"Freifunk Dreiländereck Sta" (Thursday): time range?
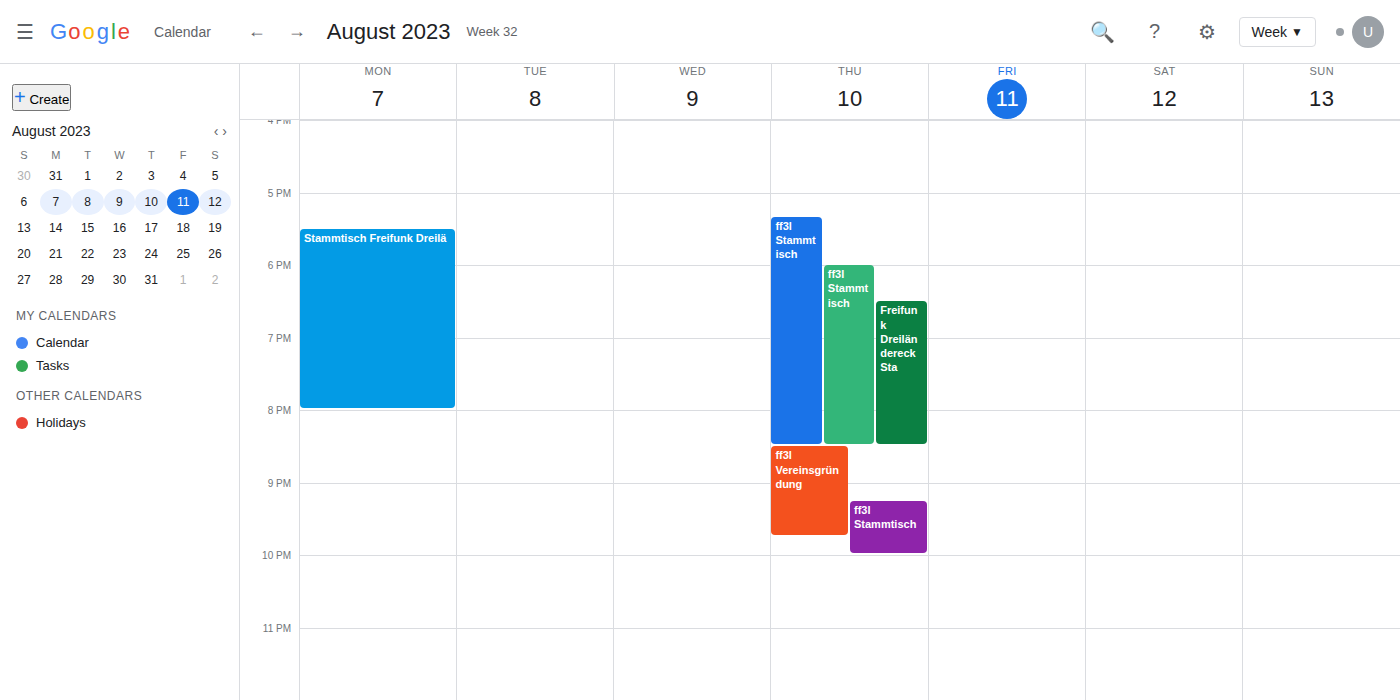
6:30 PM to 8:30 PM